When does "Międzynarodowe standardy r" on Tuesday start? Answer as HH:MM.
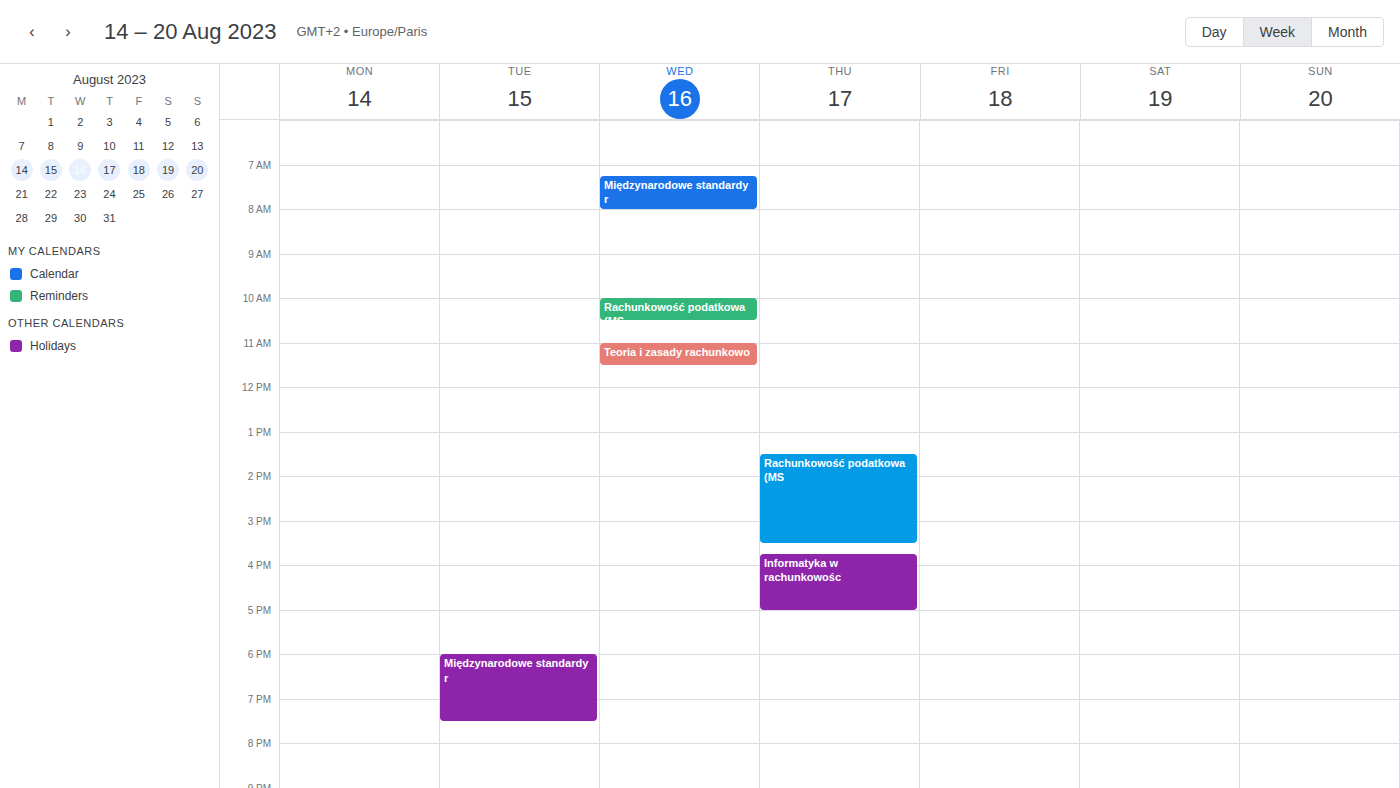
18:00